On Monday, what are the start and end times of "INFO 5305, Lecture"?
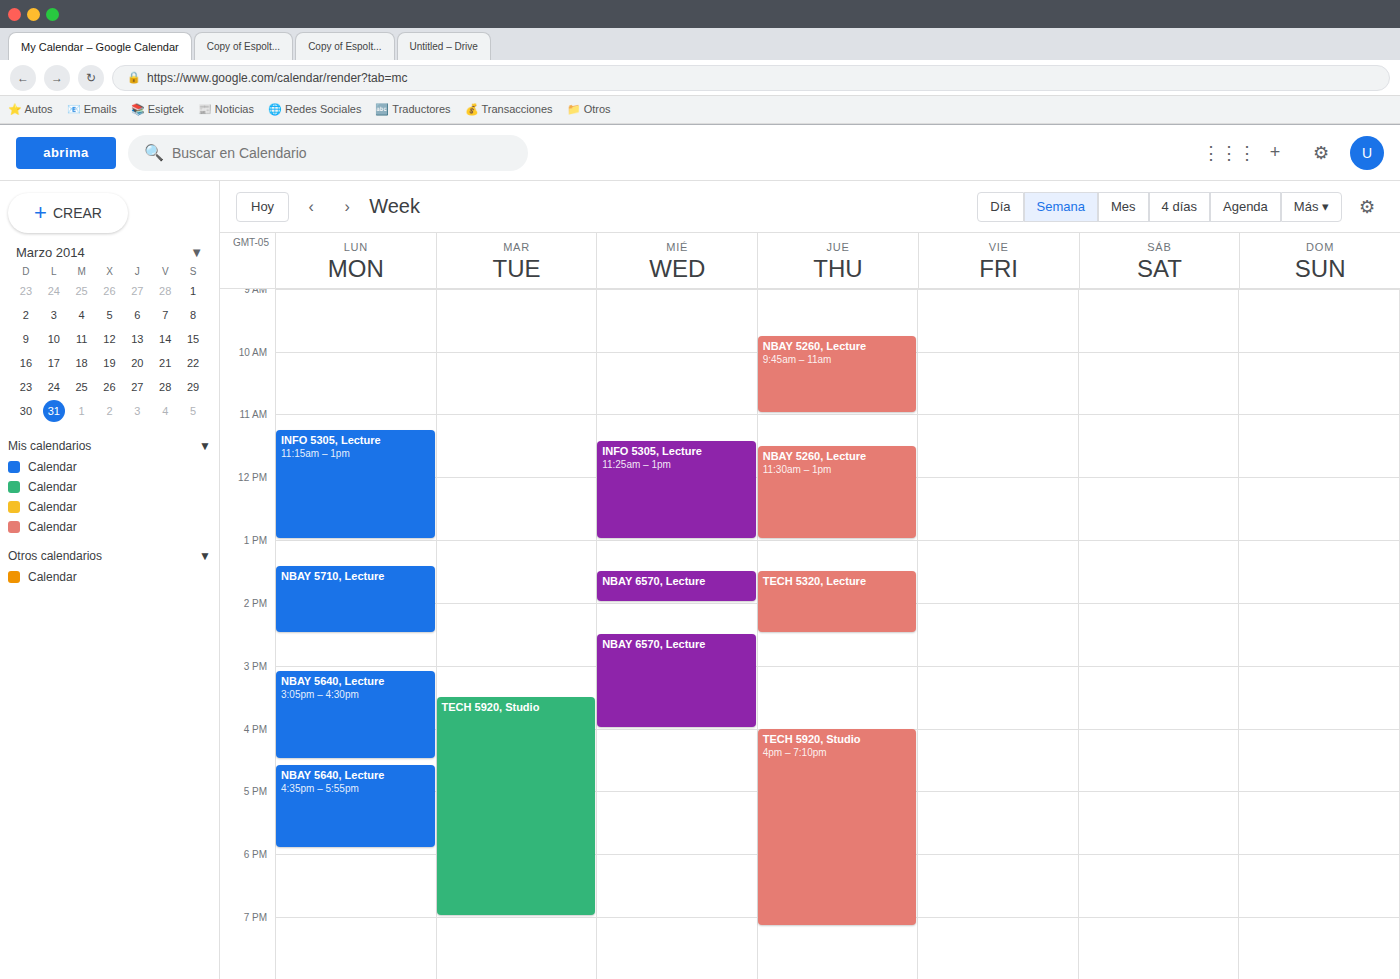
11:15 AM to 1:00 PM